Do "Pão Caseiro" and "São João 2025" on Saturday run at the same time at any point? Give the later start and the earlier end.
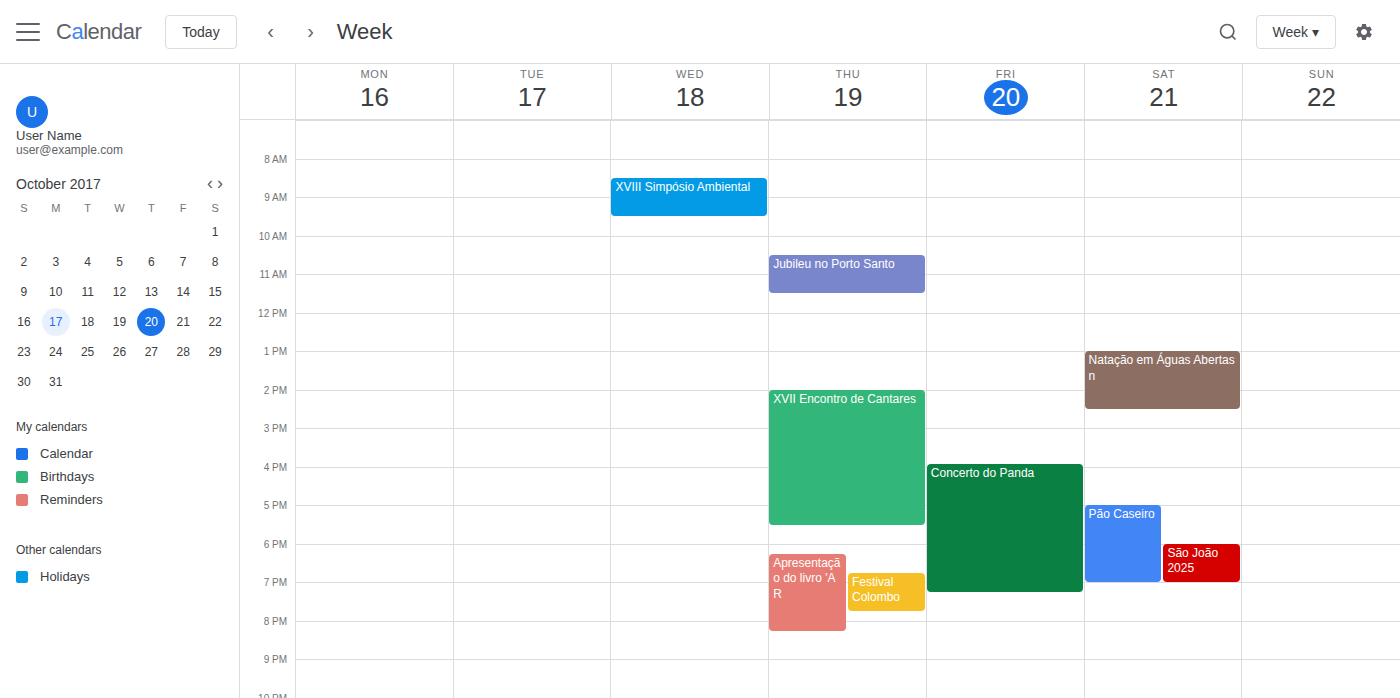
"São João 2025" starts at 6:00 PM, before "Pão Caseiro" ends at 7:00 PM -- they overlap.